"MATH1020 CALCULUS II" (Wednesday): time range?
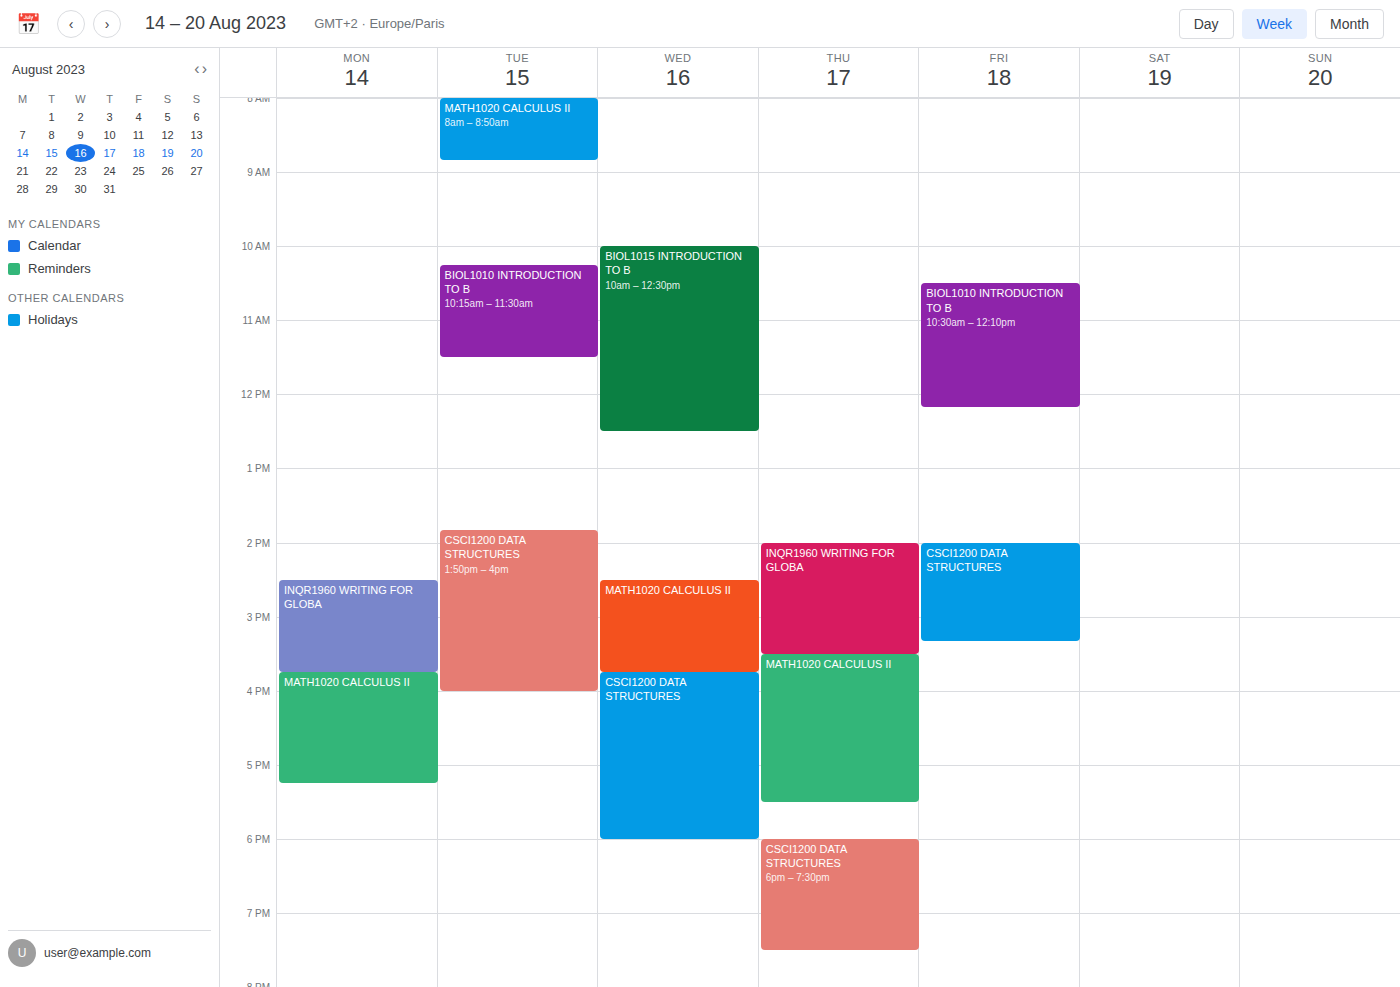
2:30 PM to 3:45 PM